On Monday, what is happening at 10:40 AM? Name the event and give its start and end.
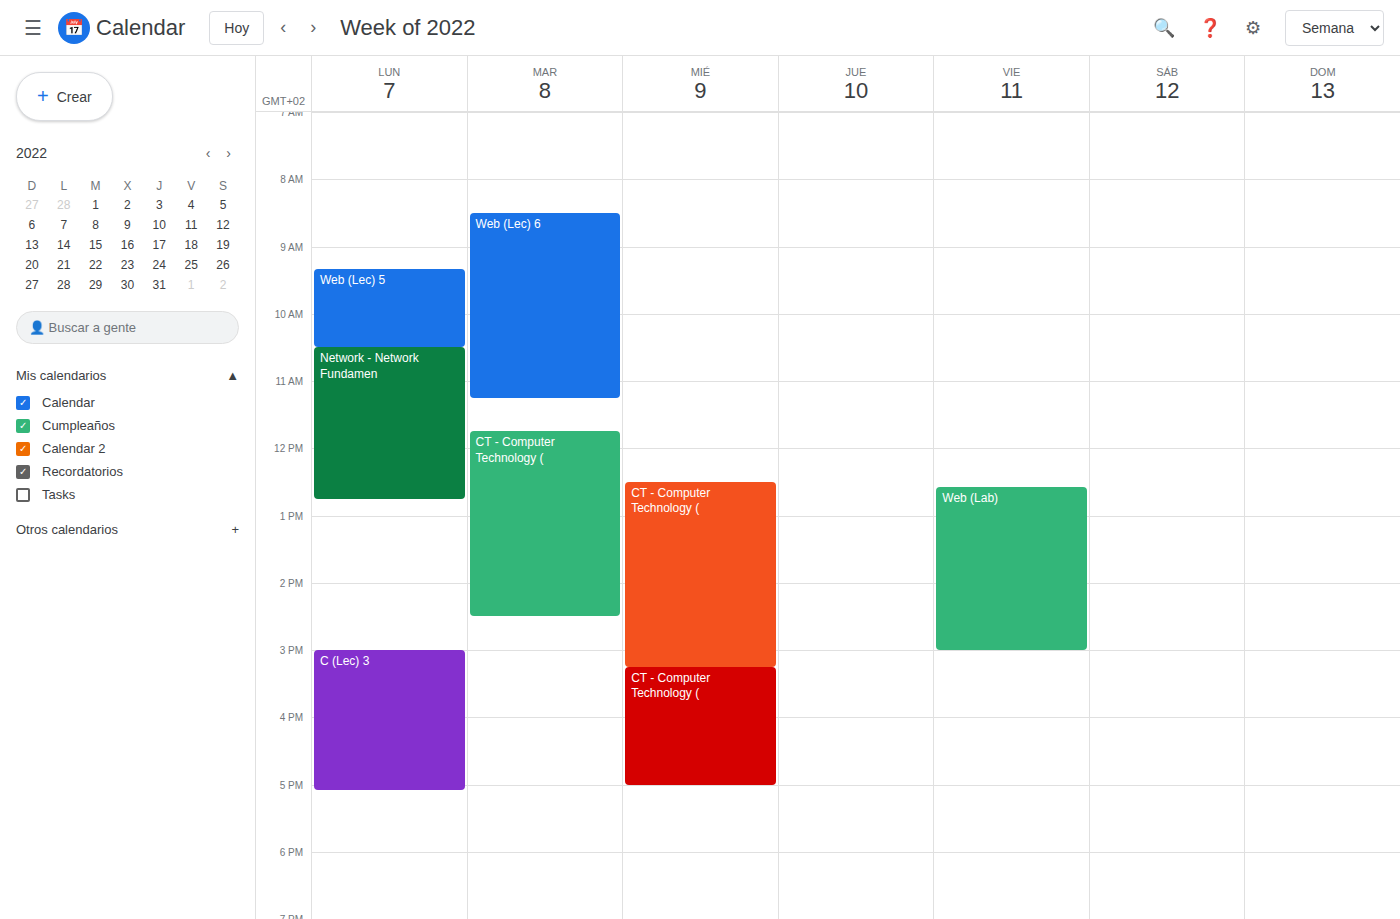
"Network - Network Fundamen", 10:30 AM to 12:45 PM